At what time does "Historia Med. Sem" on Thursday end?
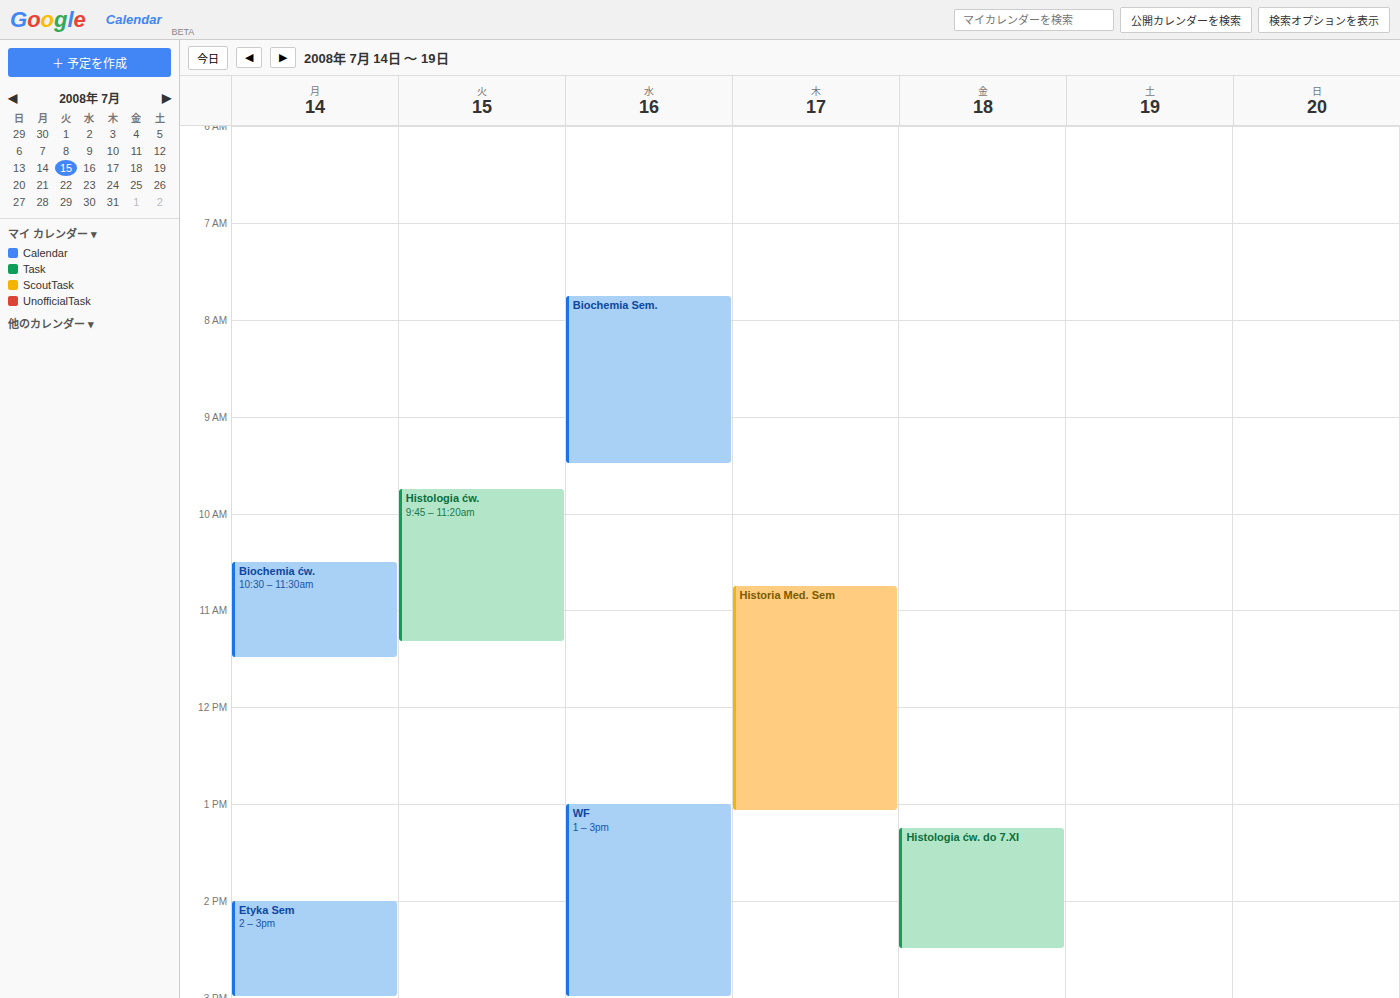
1:05 PM